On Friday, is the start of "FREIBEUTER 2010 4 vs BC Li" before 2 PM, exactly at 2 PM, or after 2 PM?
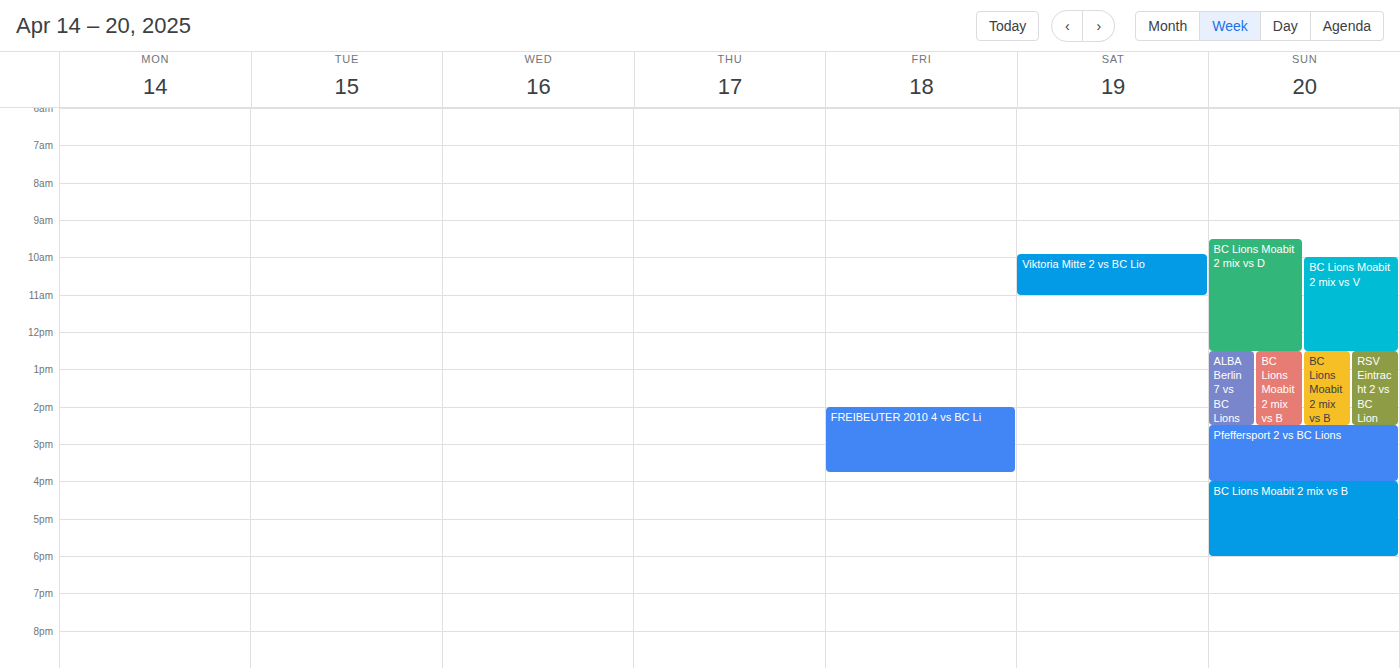
2:00 PM -- exactly at 2 PM, on the 2 PM line.